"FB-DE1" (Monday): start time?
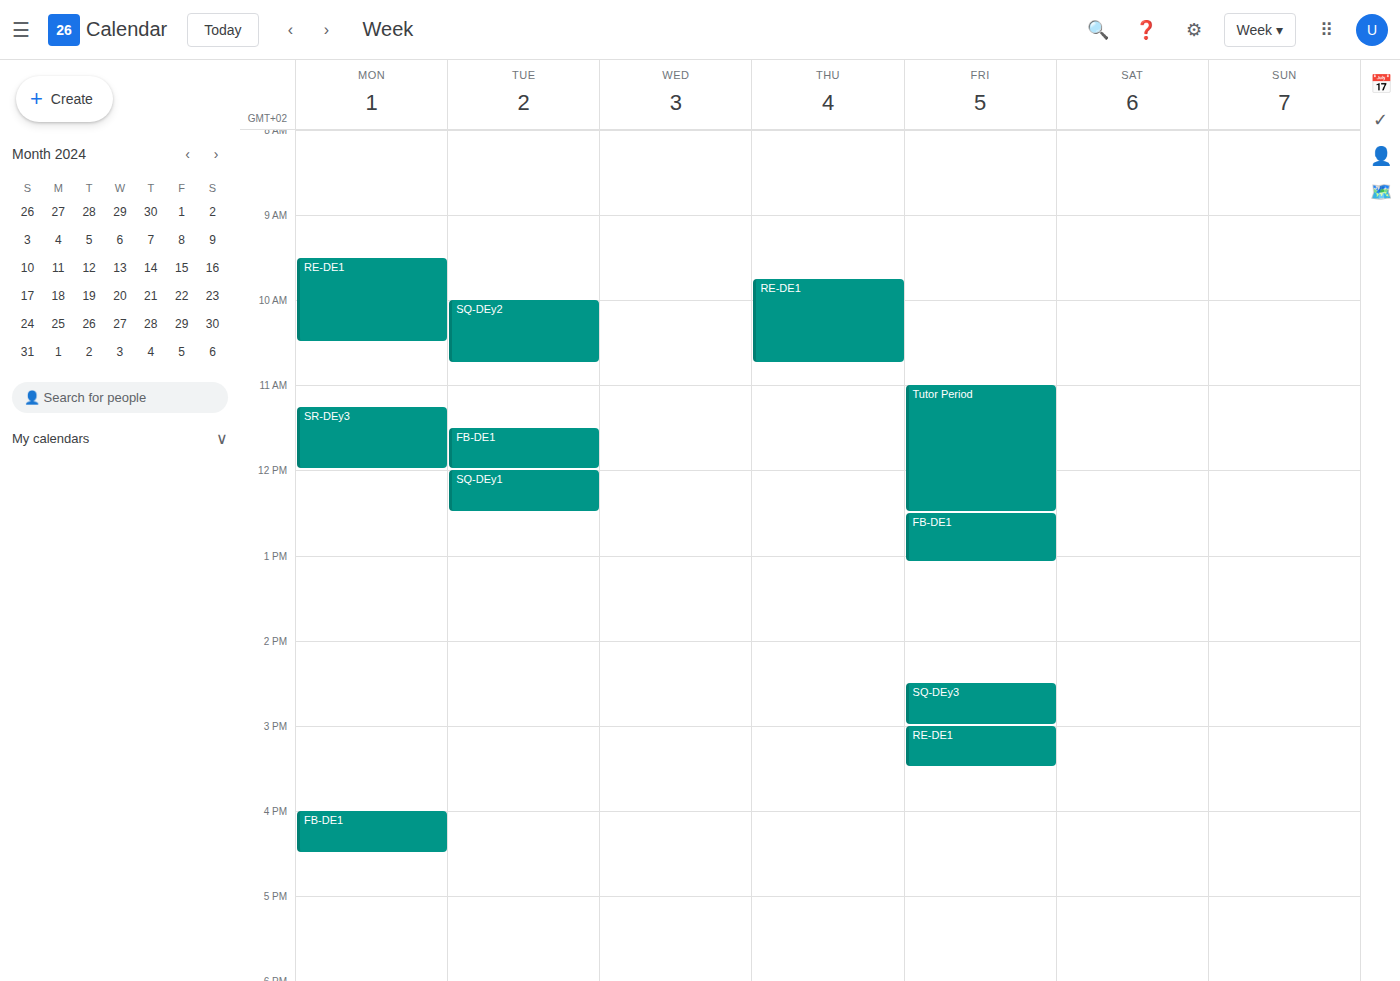
16:00